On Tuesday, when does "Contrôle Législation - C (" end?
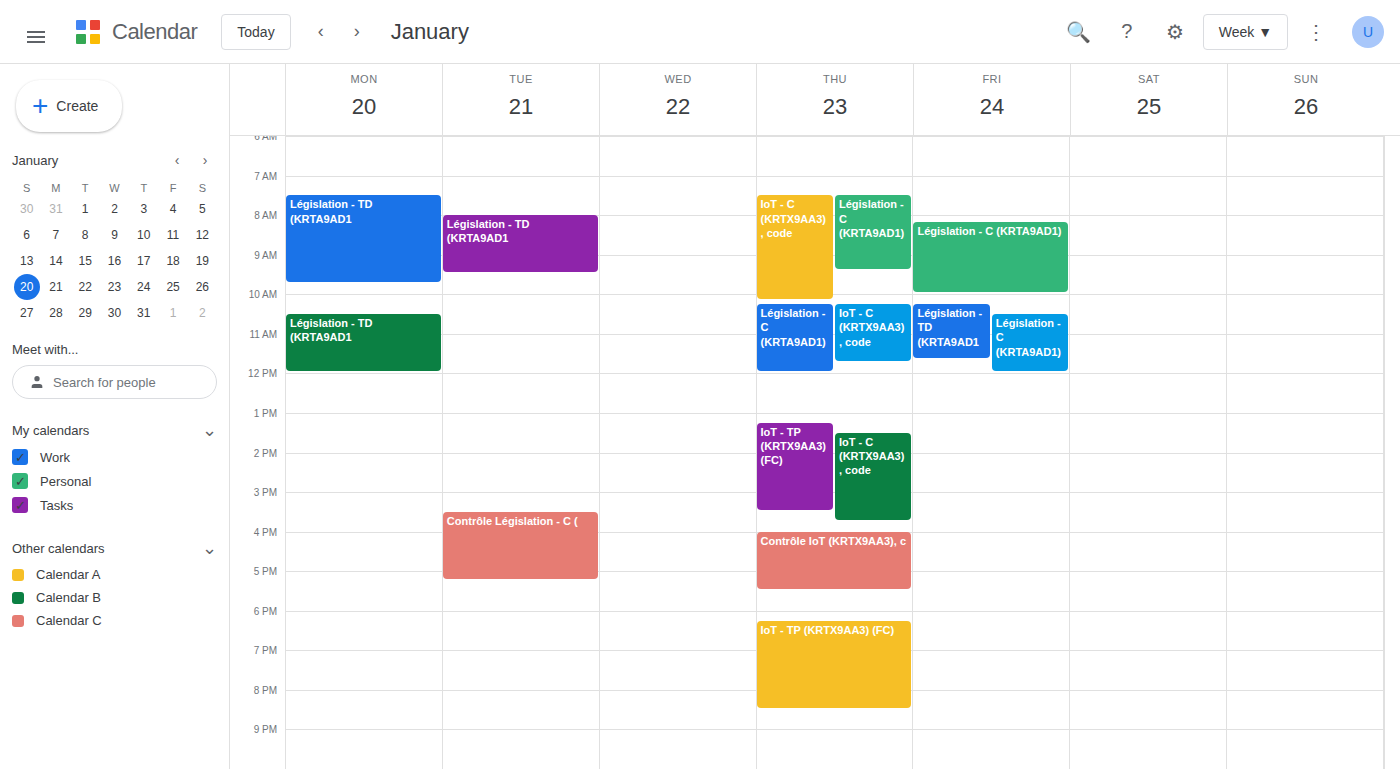
17:15